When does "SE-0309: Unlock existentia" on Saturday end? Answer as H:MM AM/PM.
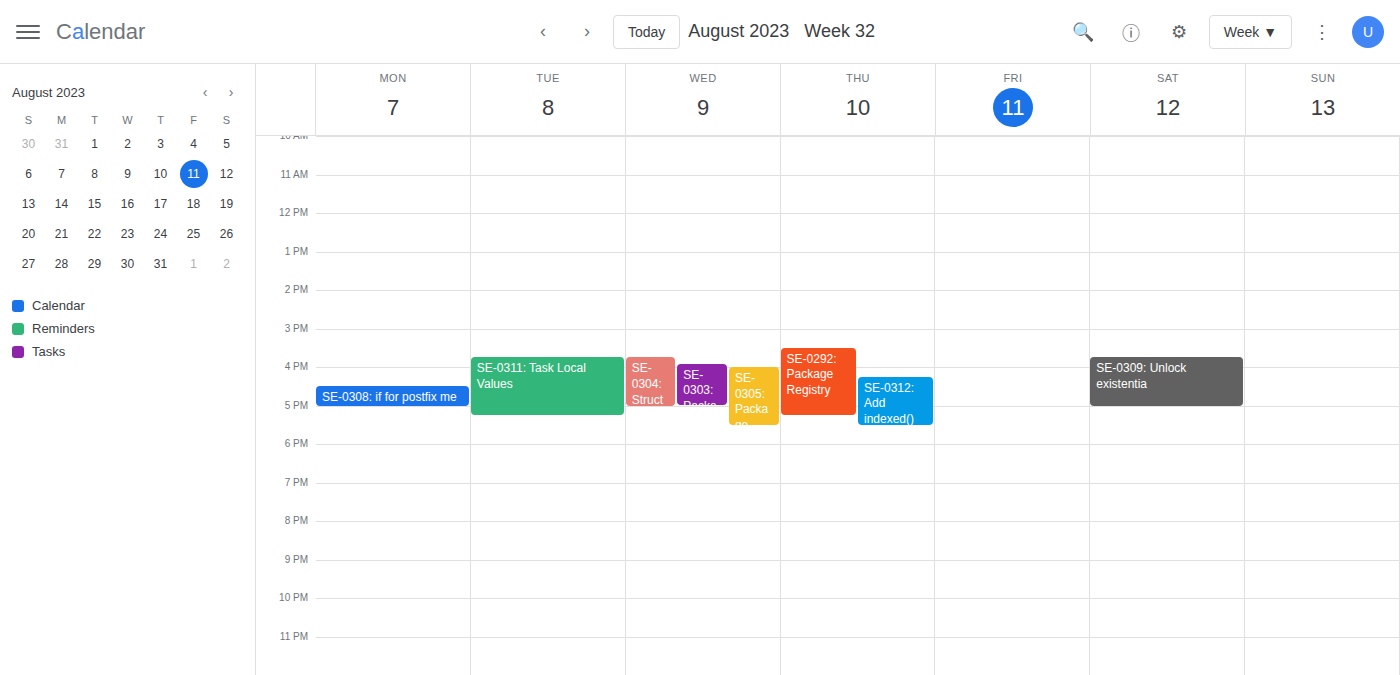
5:00 PM